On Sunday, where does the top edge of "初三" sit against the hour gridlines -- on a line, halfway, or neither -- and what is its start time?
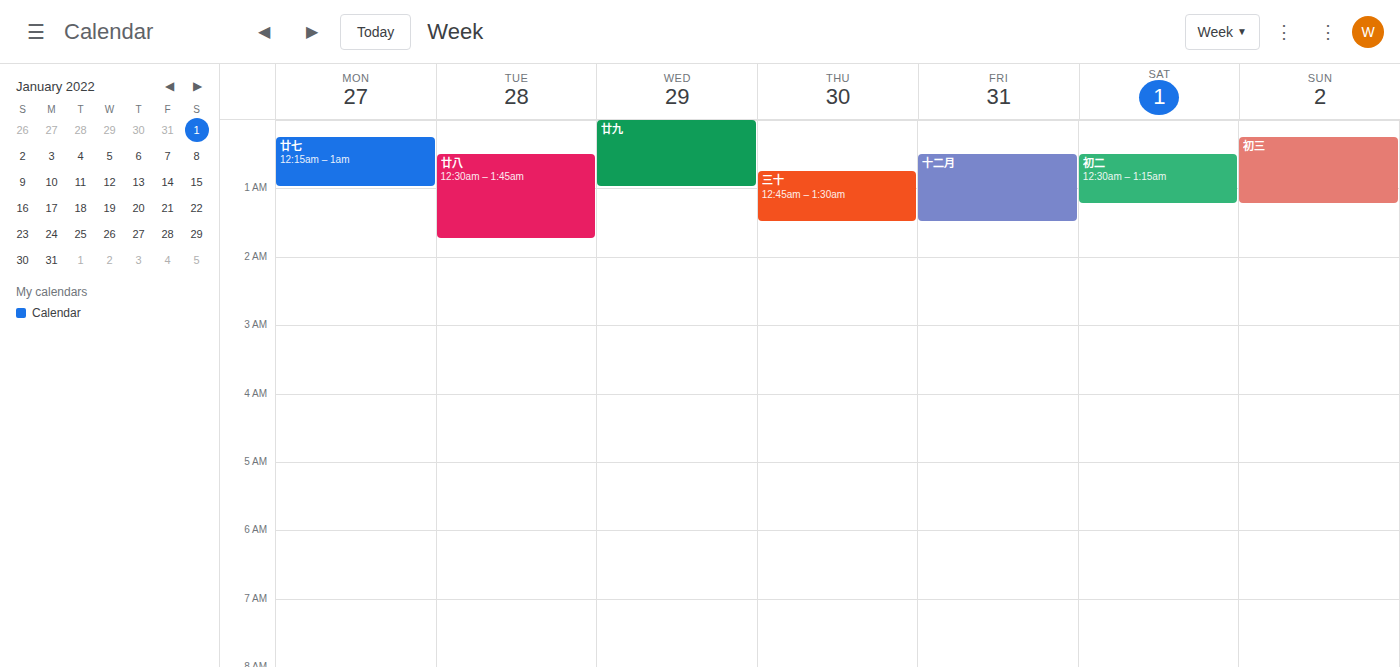
12:15 AM -- neither: a quarter of the way from the 12 AM line to the 1 AM line.